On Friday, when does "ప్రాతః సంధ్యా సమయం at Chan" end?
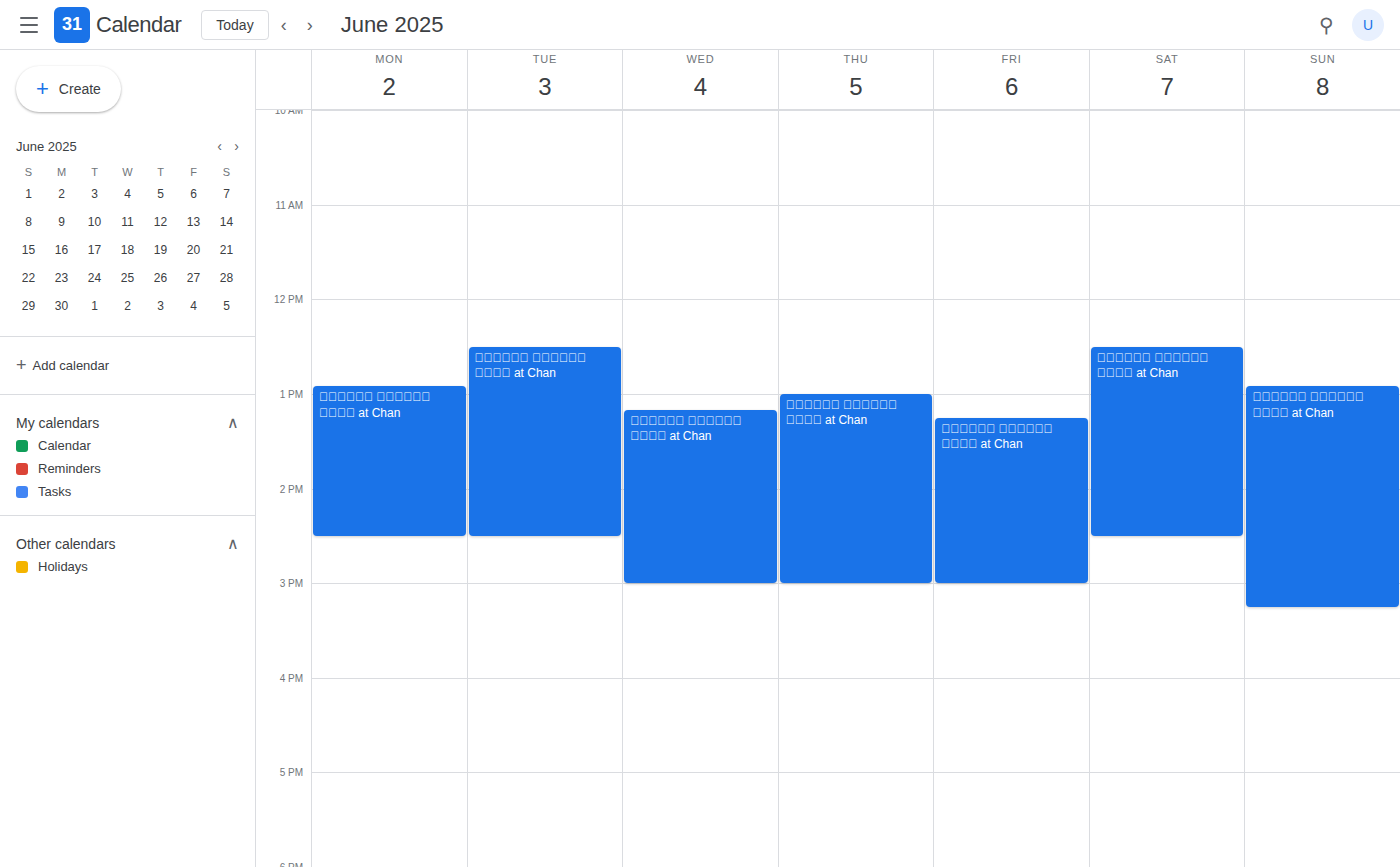
3:00 PM